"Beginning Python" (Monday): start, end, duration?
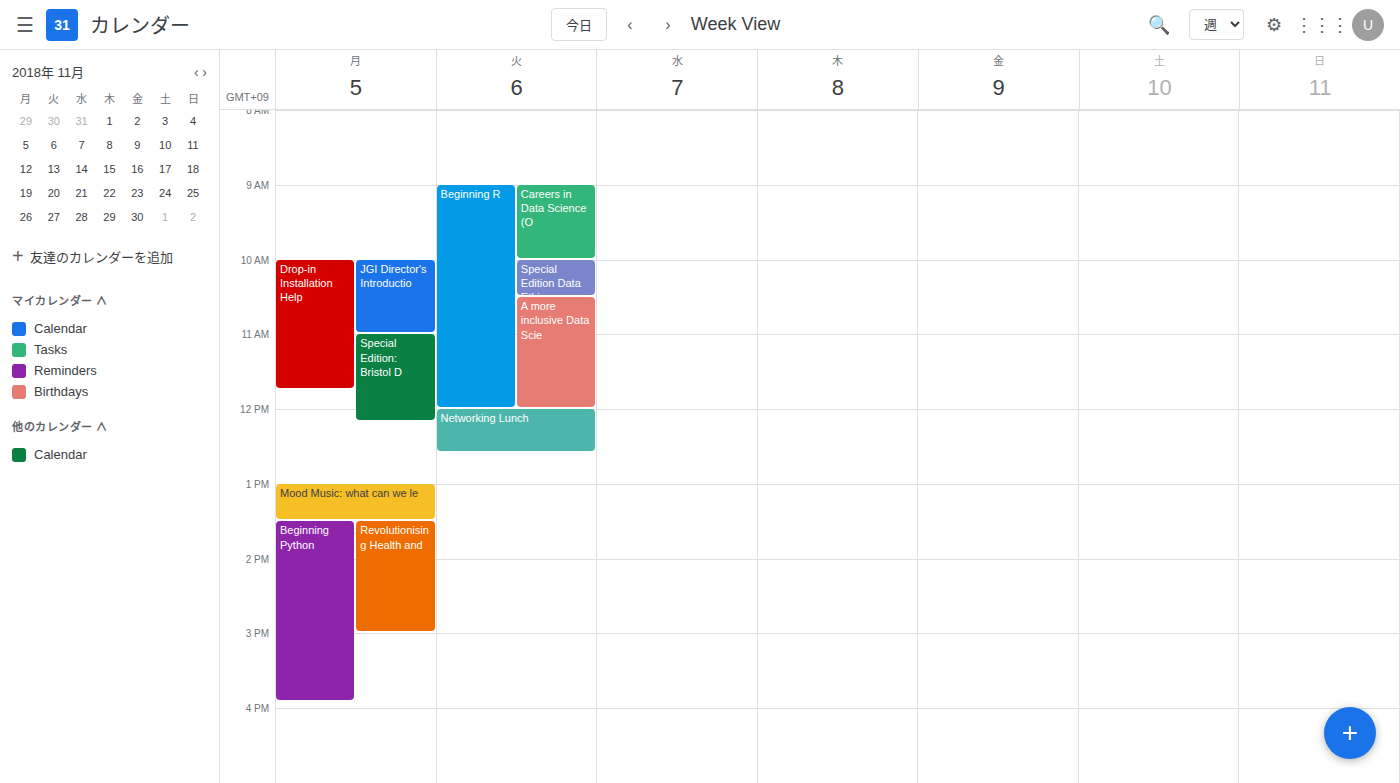
13:30 to 15:55, 2 hours 25 minutes